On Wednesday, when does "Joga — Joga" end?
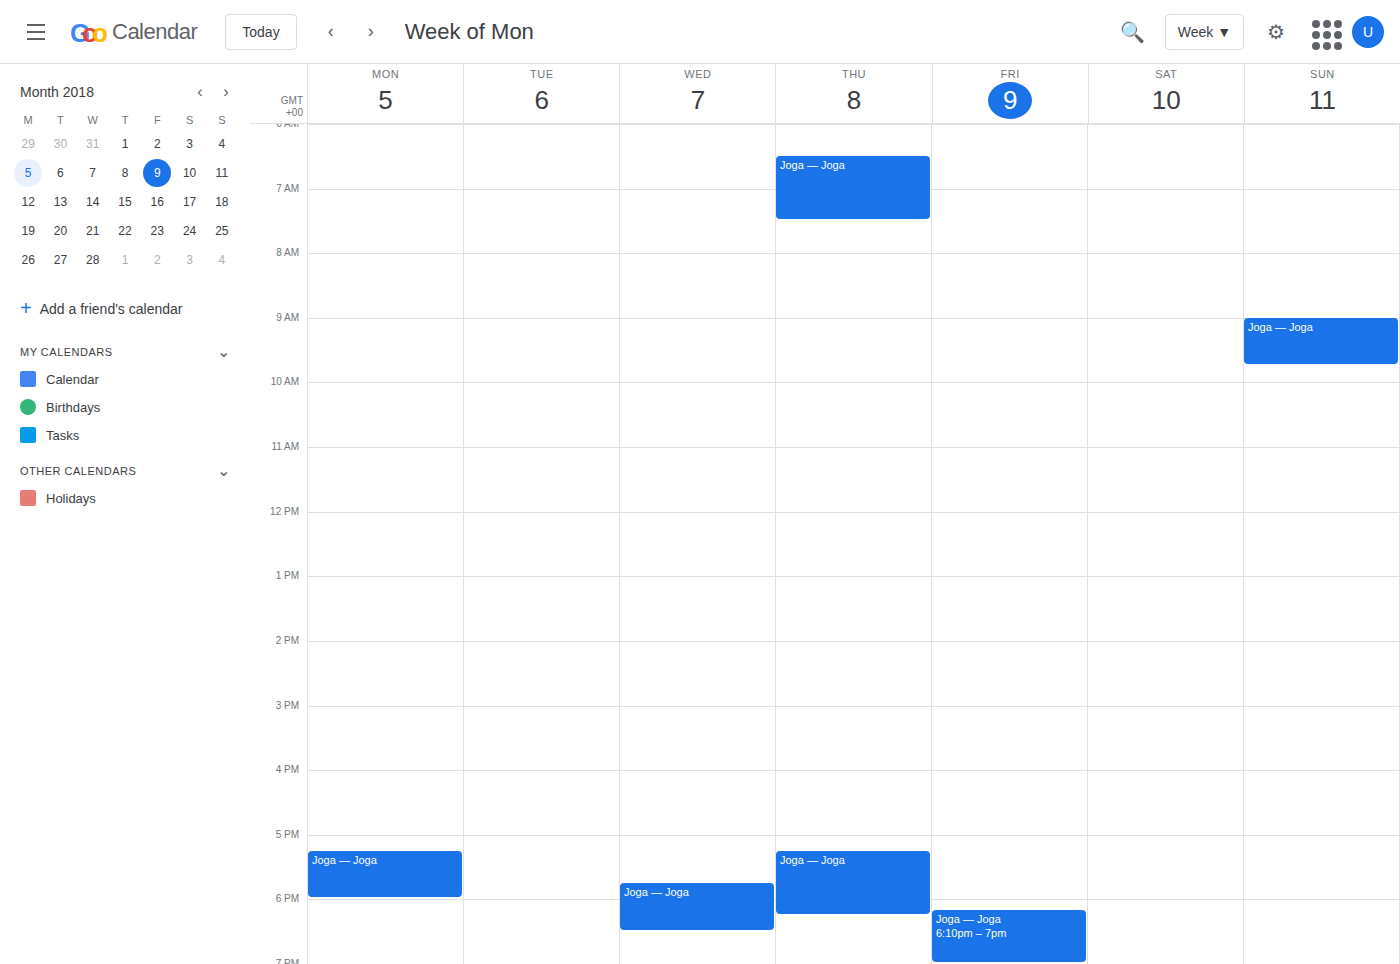
6:30 PM